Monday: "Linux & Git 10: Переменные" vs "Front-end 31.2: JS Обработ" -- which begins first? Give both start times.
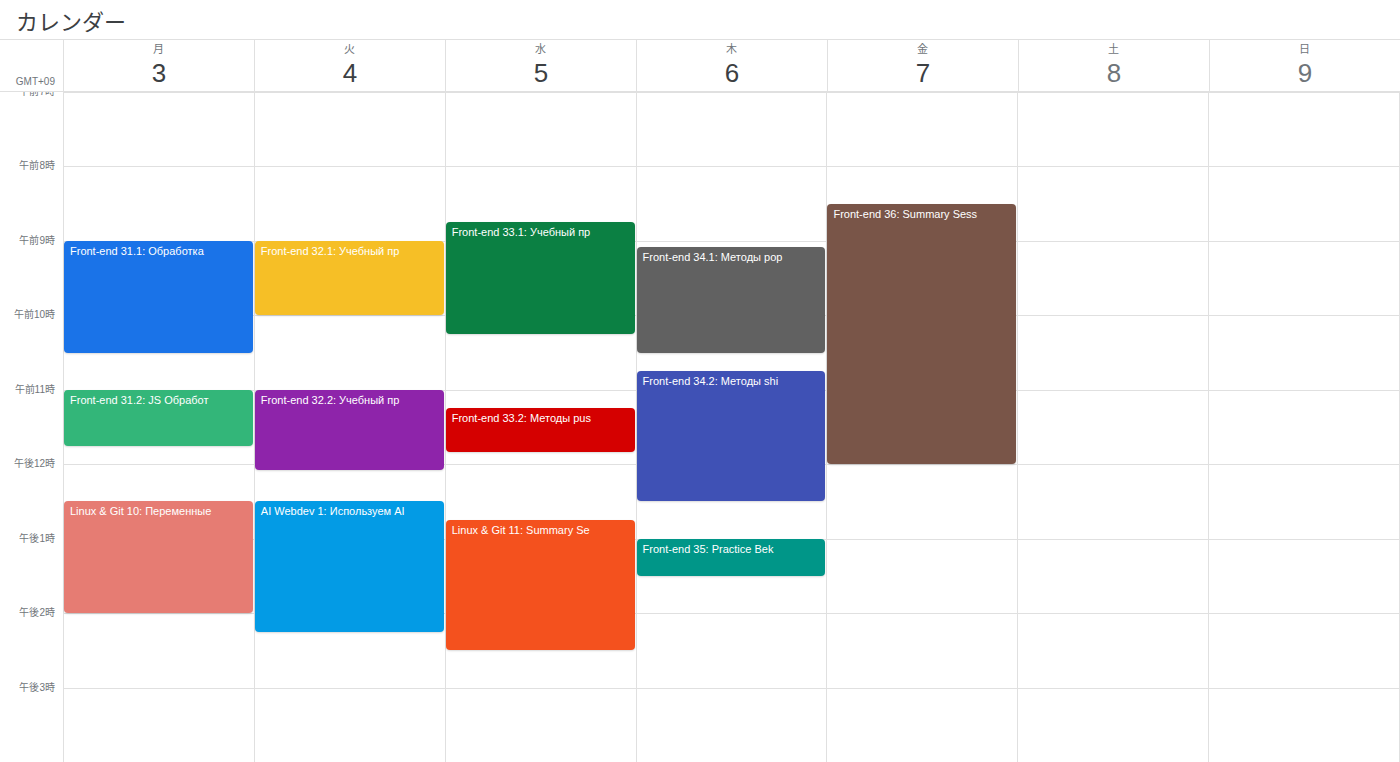
"Front-end 31.2: JS Обработ" 11:00 AM; "Linux & Git 10: Переменные" 12:30 PM.